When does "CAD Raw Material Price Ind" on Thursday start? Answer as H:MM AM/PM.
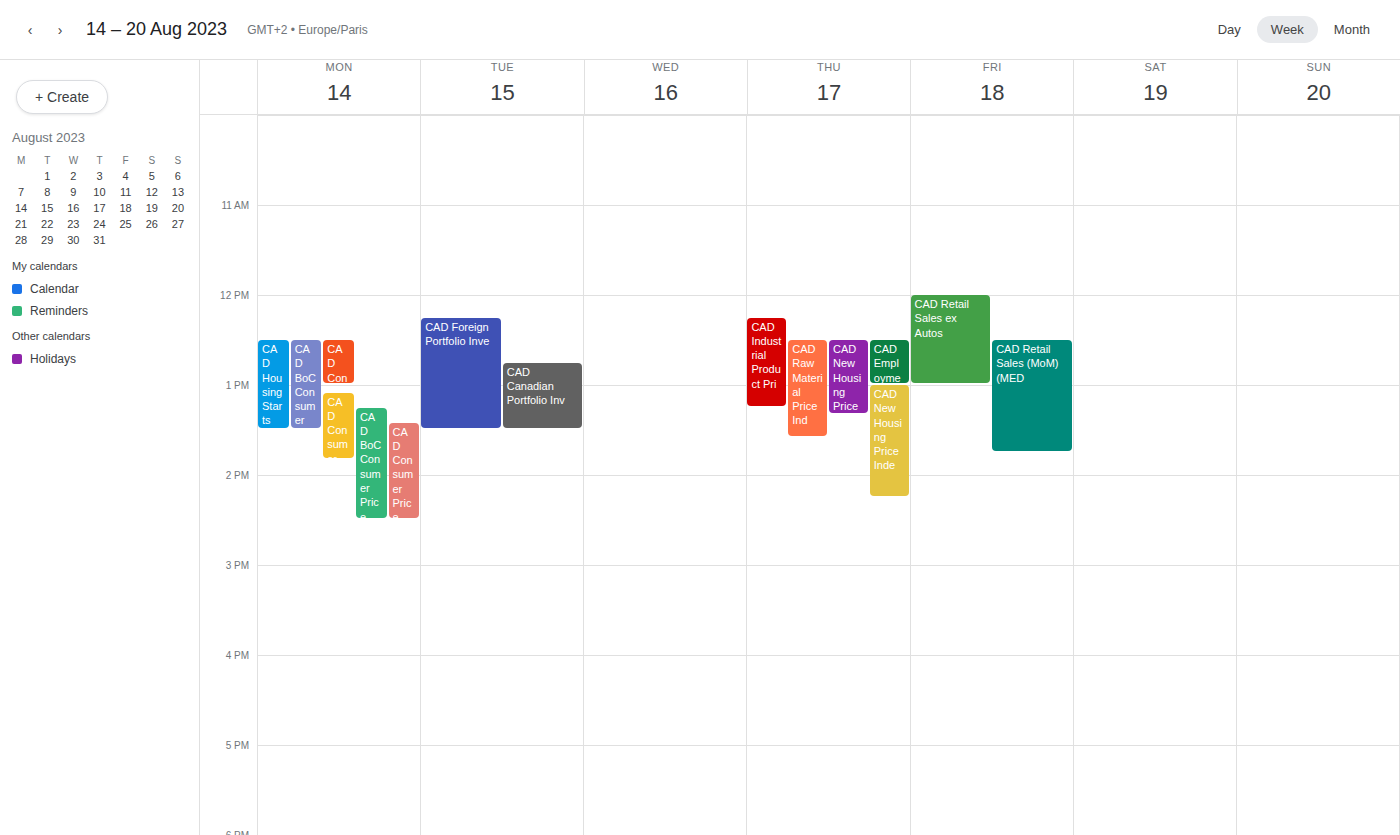
12:30 PM